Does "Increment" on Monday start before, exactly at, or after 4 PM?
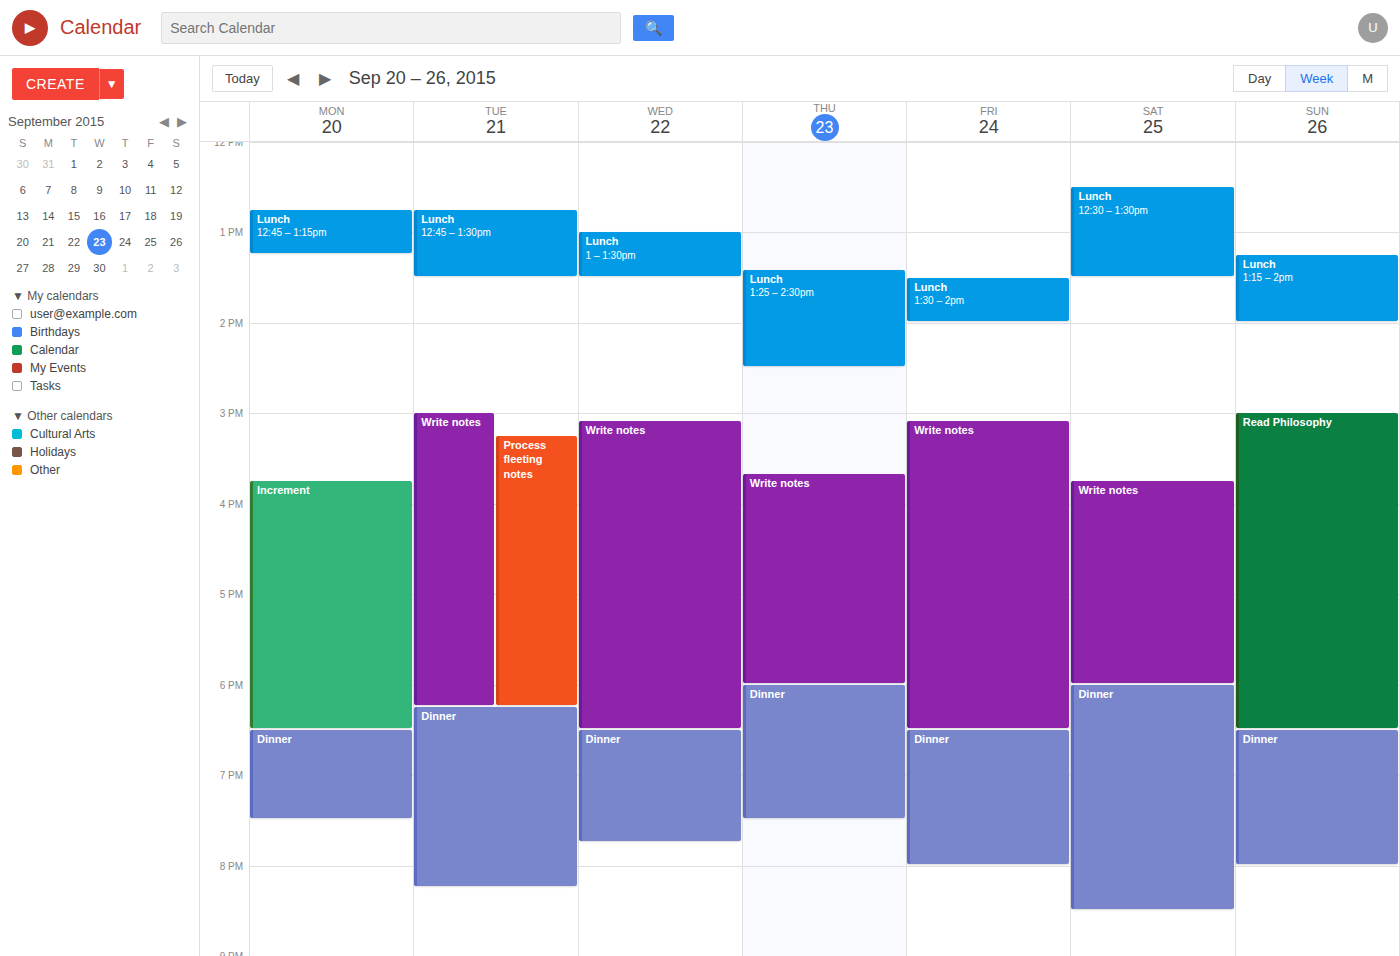
3:45 PM -- before 4 PM, 15 minutes above the 4 PM line.